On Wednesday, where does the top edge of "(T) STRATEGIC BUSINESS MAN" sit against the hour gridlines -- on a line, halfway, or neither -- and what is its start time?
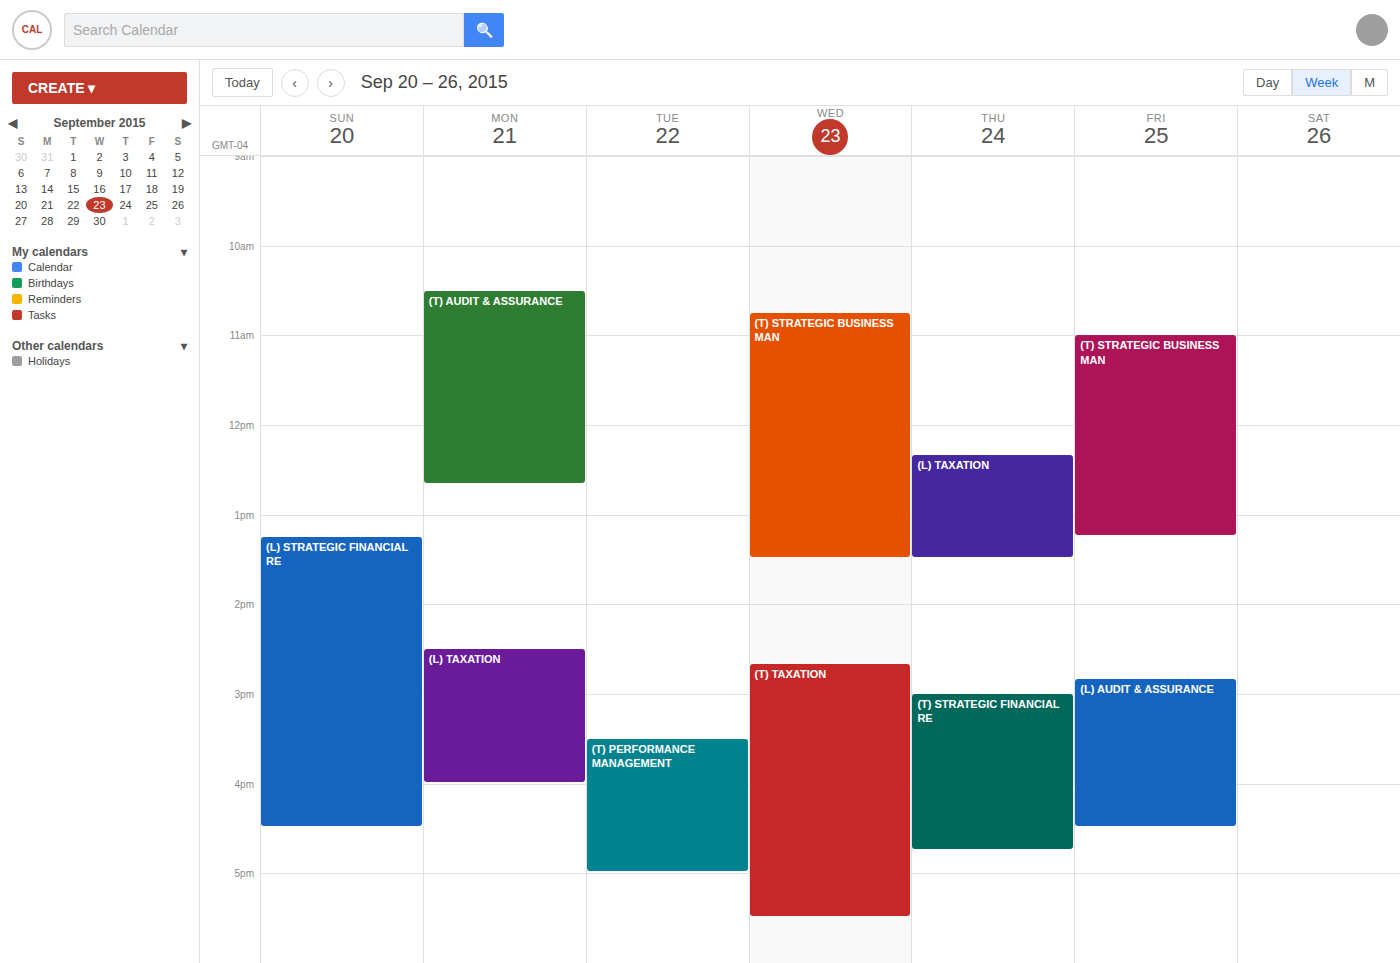
10:45 AM -- neither: three quarters of the way from the 10 AM line to the 11 AM line.